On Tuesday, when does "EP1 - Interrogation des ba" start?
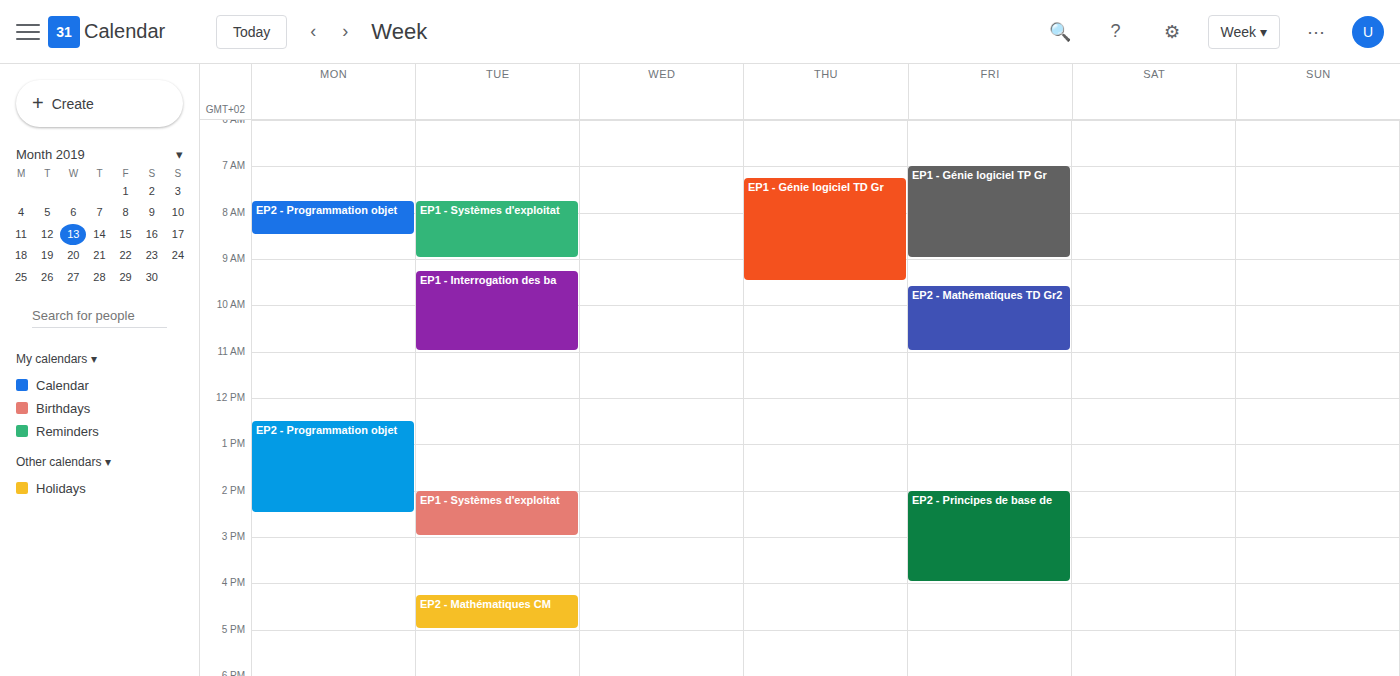
9:15 AM